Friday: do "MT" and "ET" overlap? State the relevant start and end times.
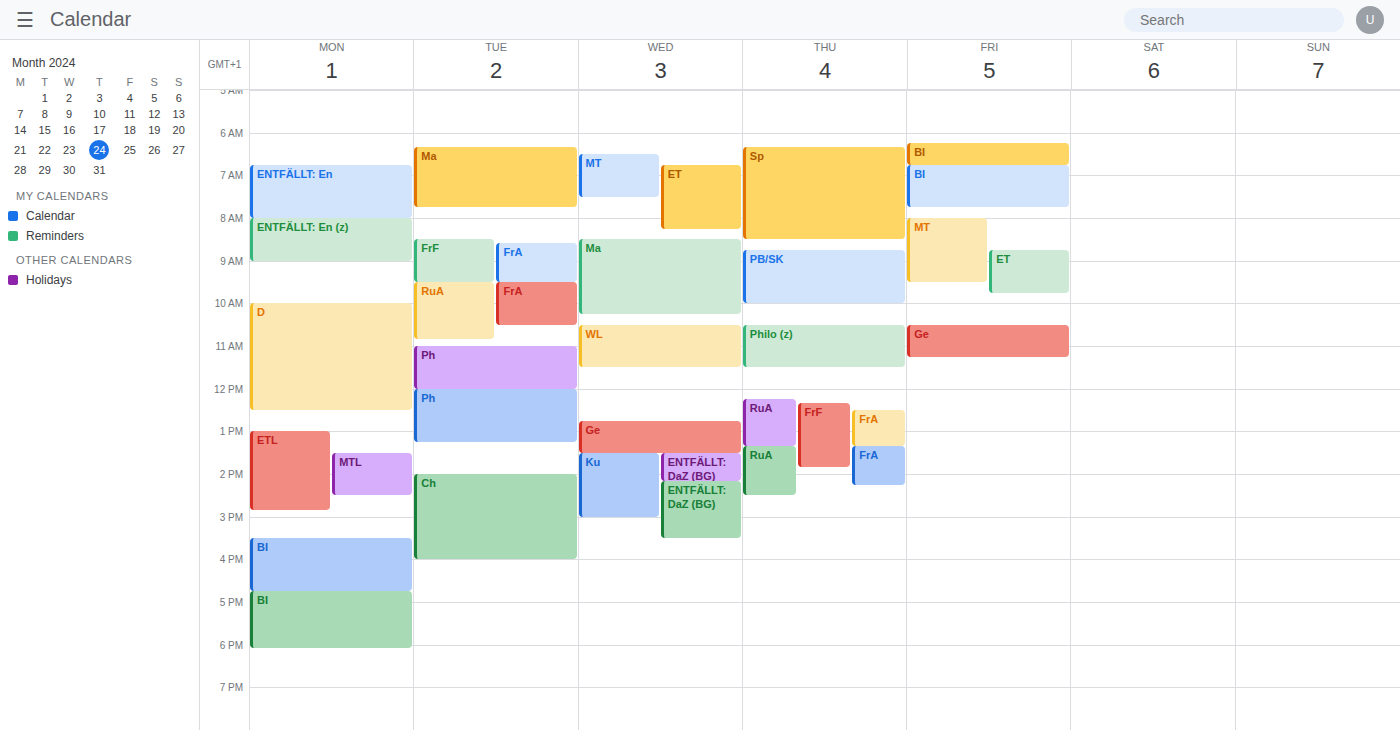
"ET" starts at 8:45 AM, before "MT" ends at 9:30 AM -- they overlap.